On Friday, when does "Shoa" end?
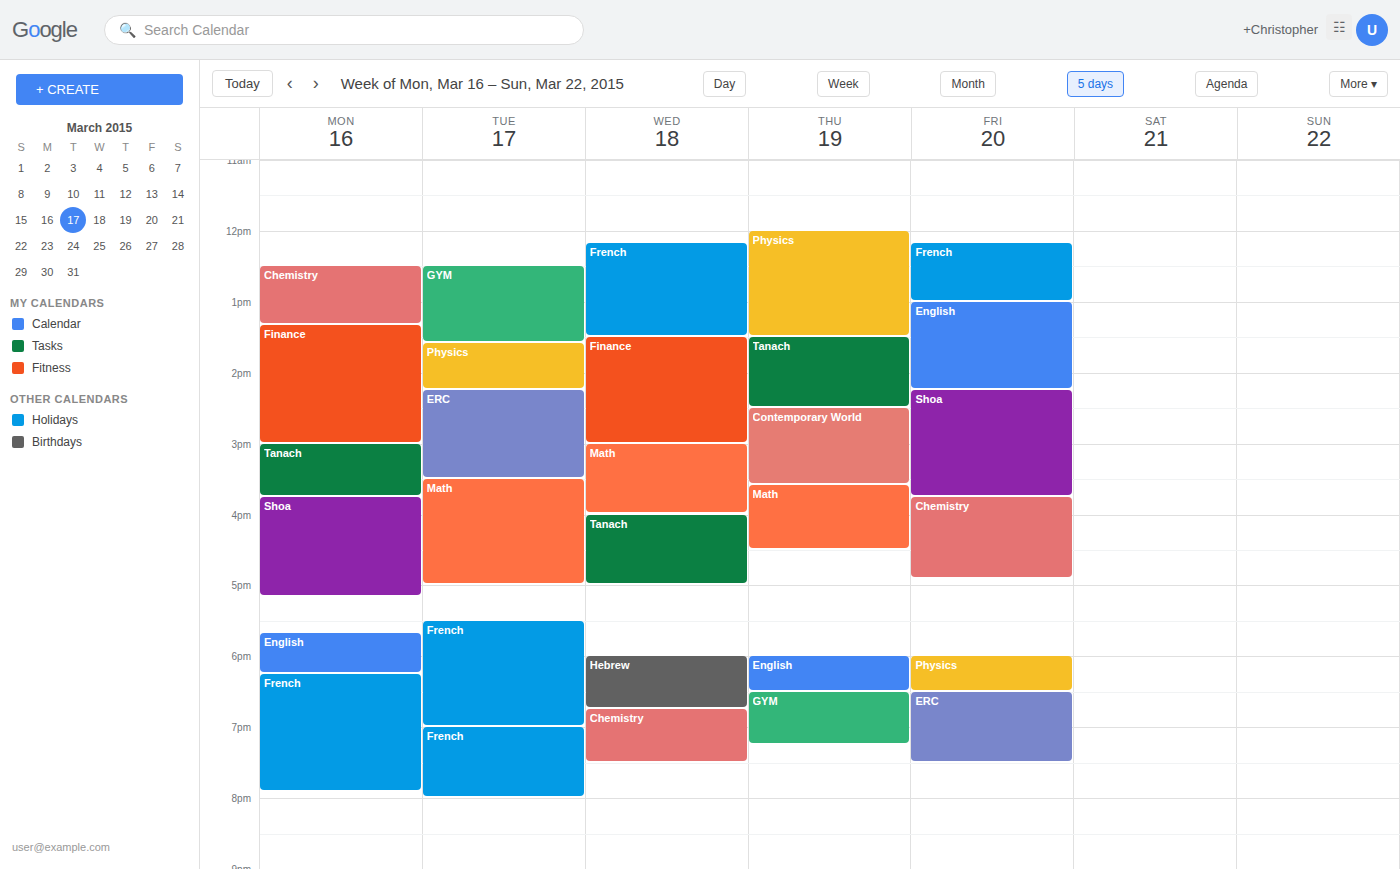
3:45 PM